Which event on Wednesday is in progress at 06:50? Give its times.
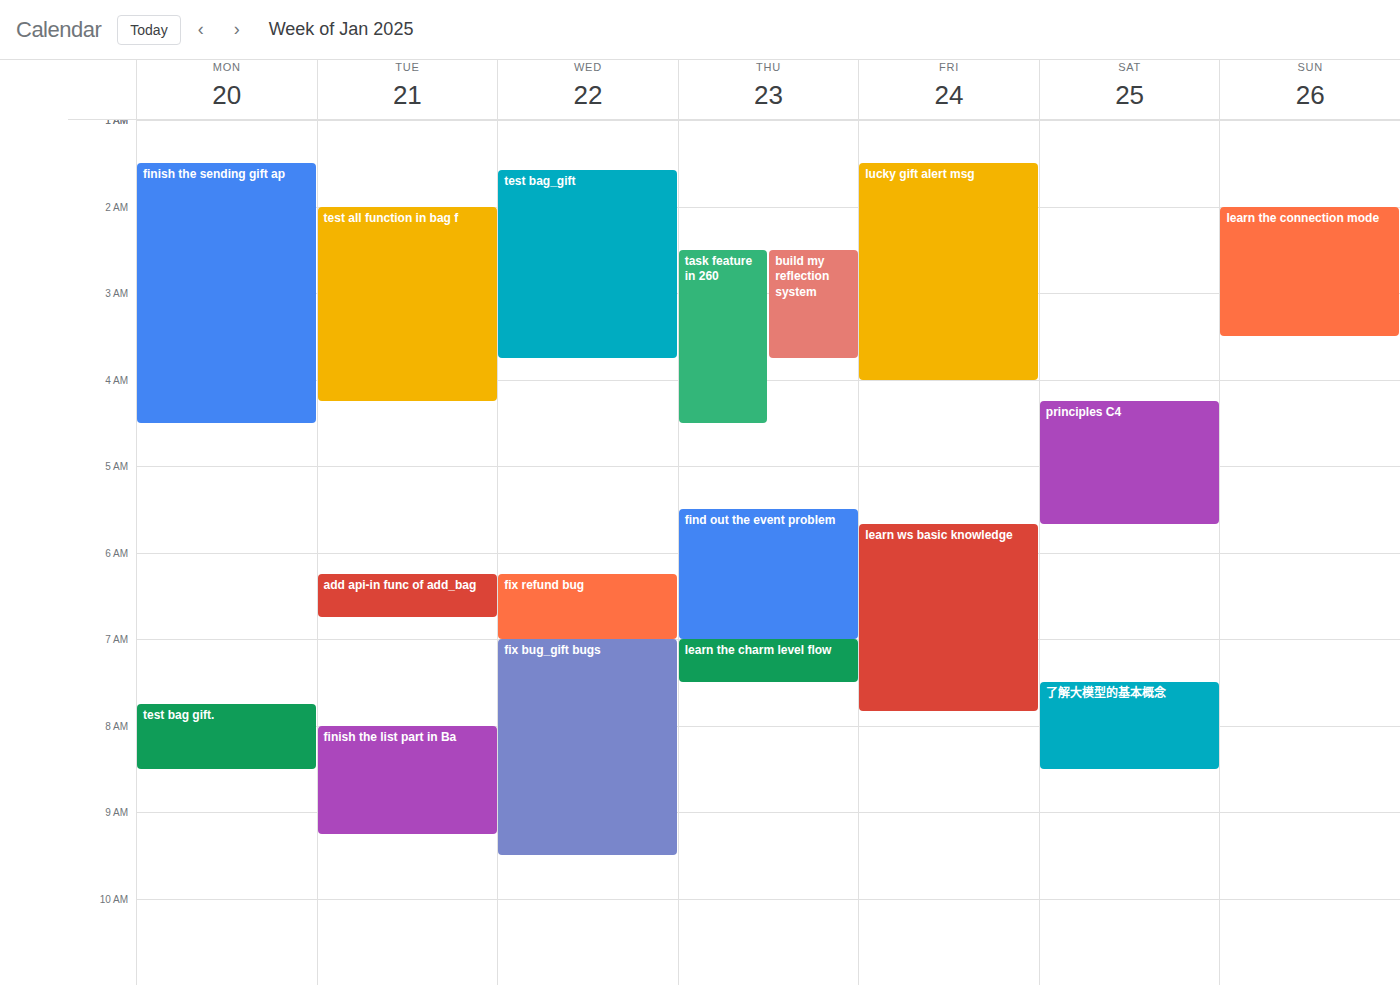
"fix refund bug", 06:15 to 07:00